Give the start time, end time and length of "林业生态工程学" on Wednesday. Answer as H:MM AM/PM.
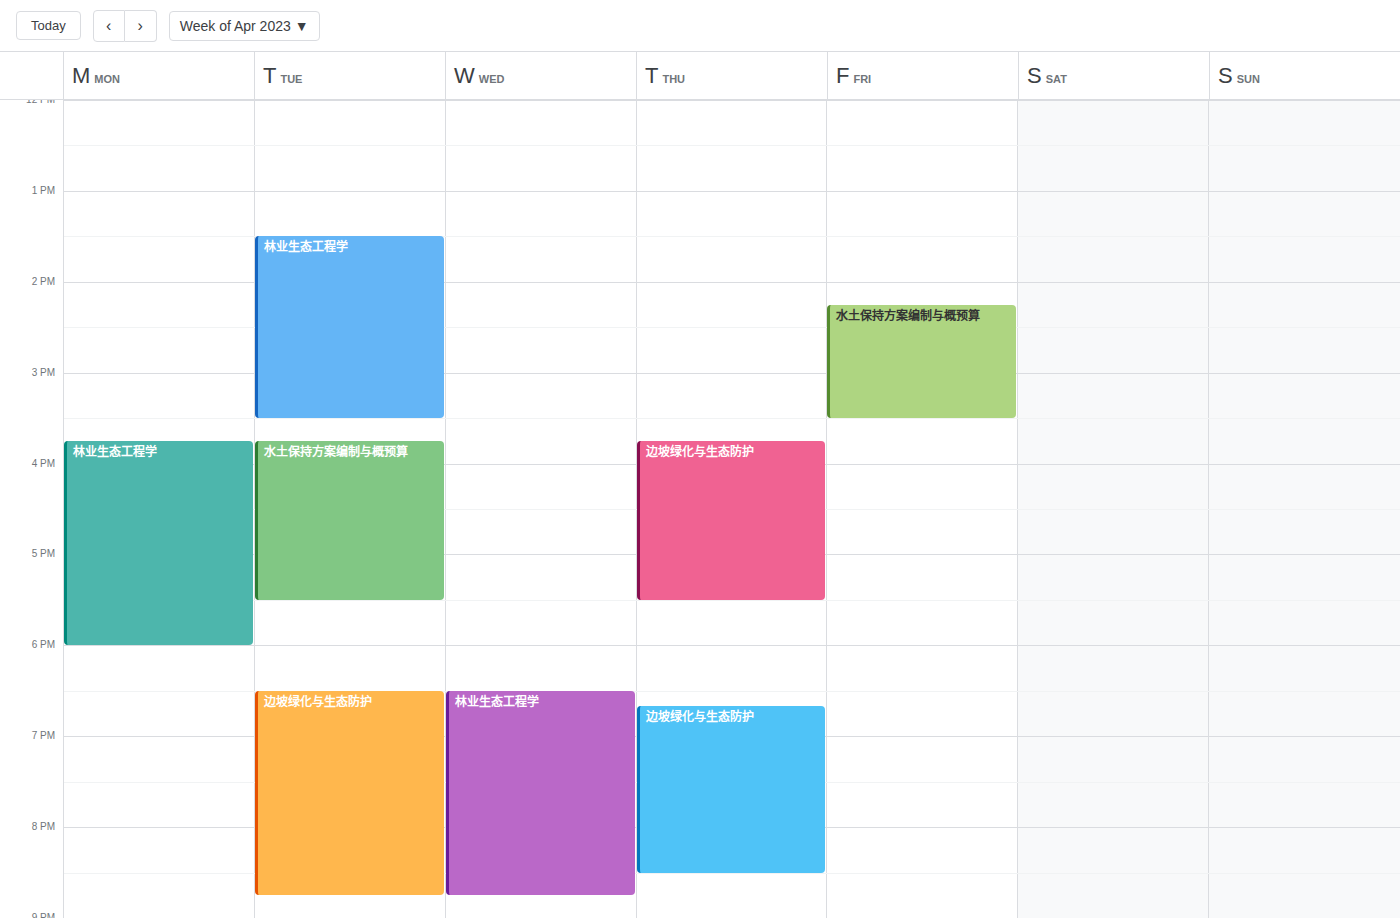
6:30 PM to 8:45 PM, 2 hours 15 minutes